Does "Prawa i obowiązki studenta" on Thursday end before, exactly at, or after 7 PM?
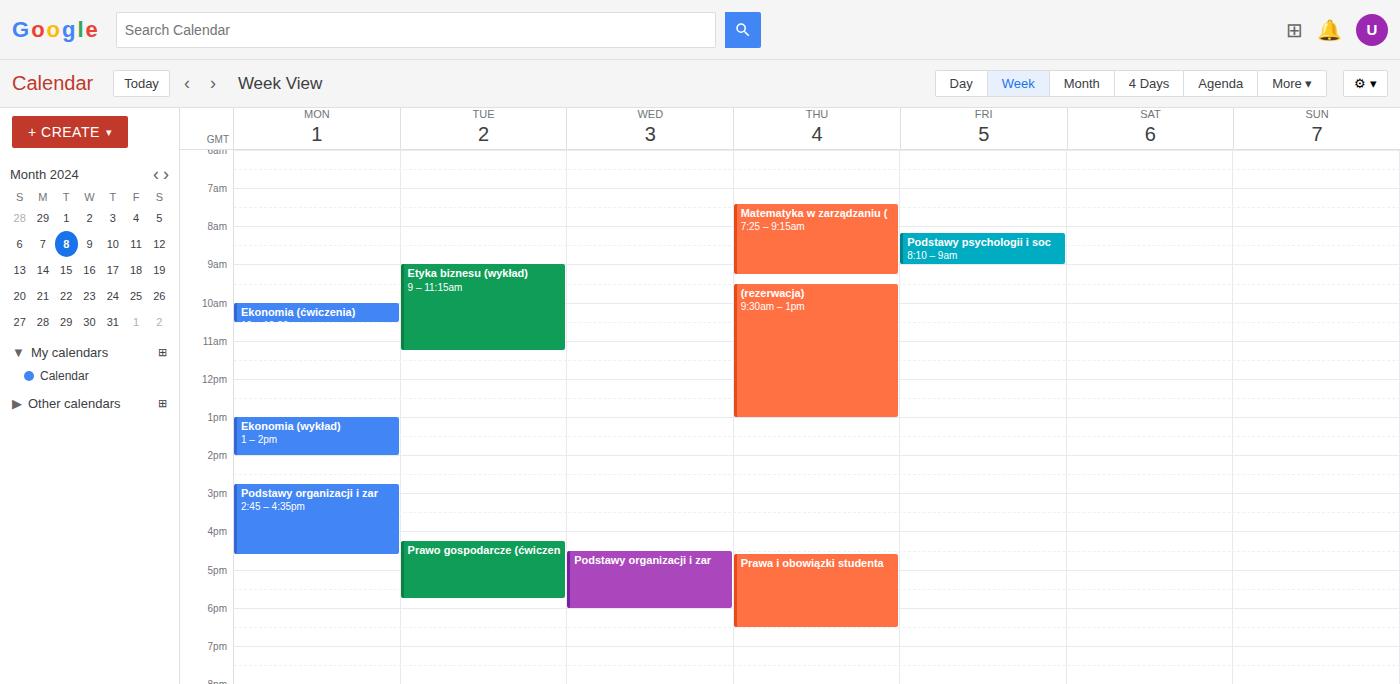
6:30 PM -- before 7 PM, 30 minutes above the 7 PM line.